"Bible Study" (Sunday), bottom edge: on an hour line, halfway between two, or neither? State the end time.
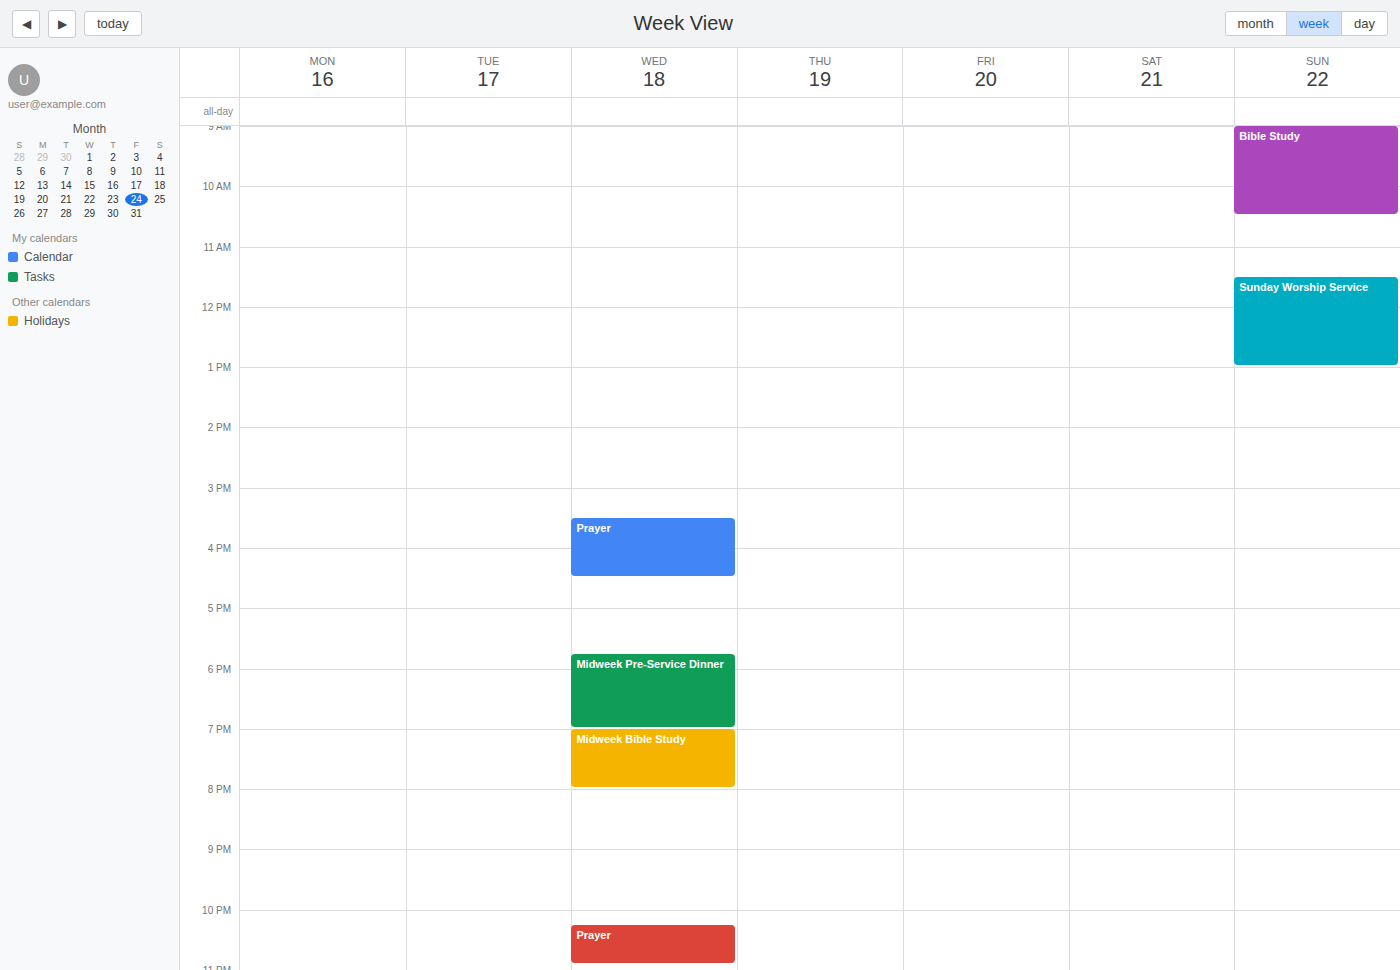
10:30 AM -- halfway between the 10 AM and 11 AM lines.